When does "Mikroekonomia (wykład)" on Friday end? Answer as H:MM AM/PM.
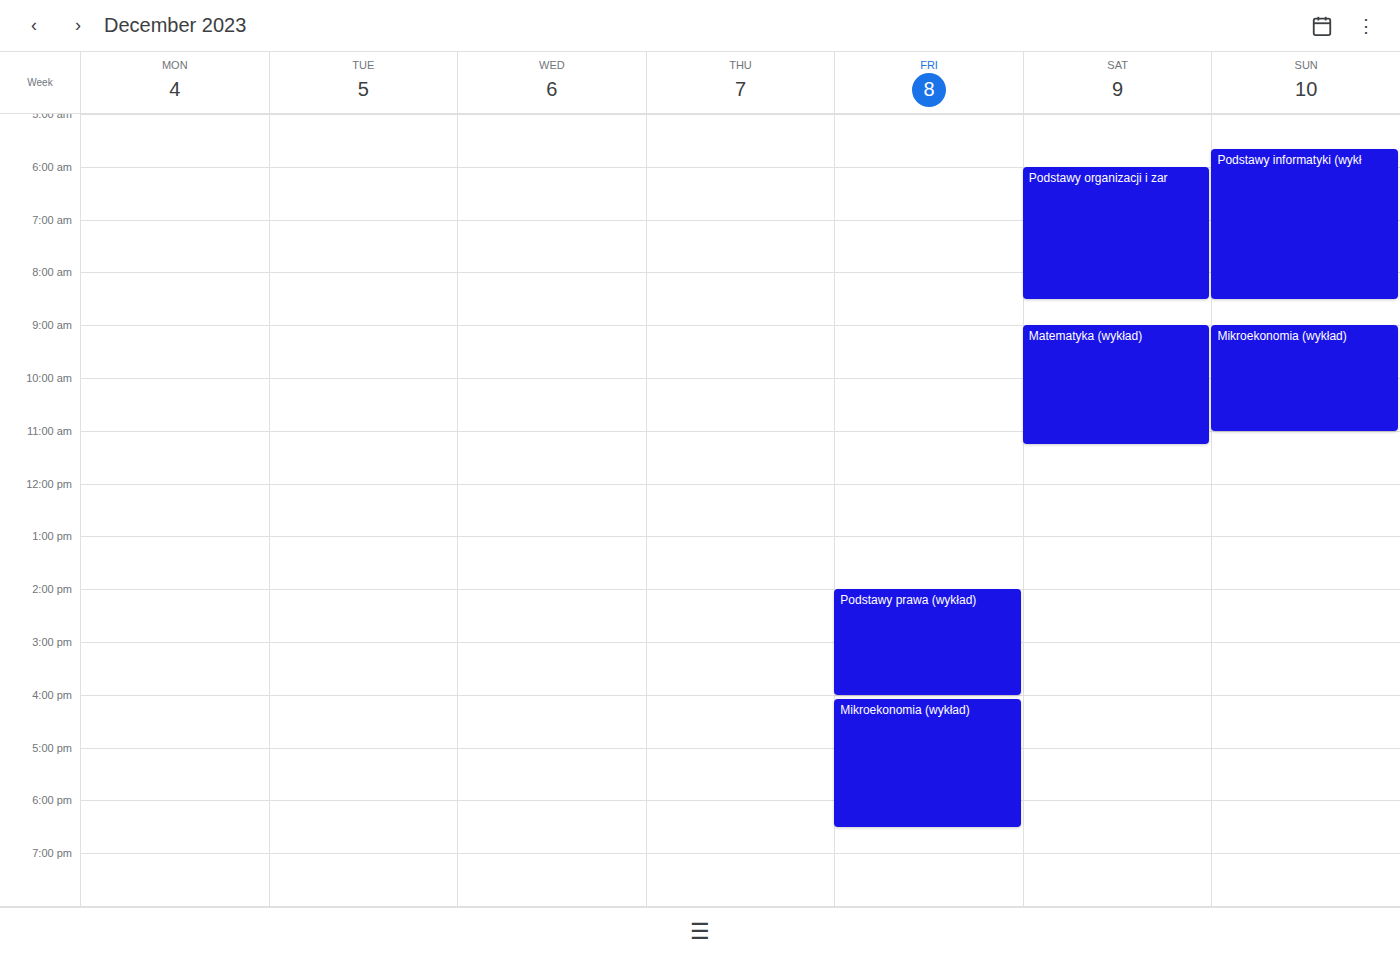
6:30 PM